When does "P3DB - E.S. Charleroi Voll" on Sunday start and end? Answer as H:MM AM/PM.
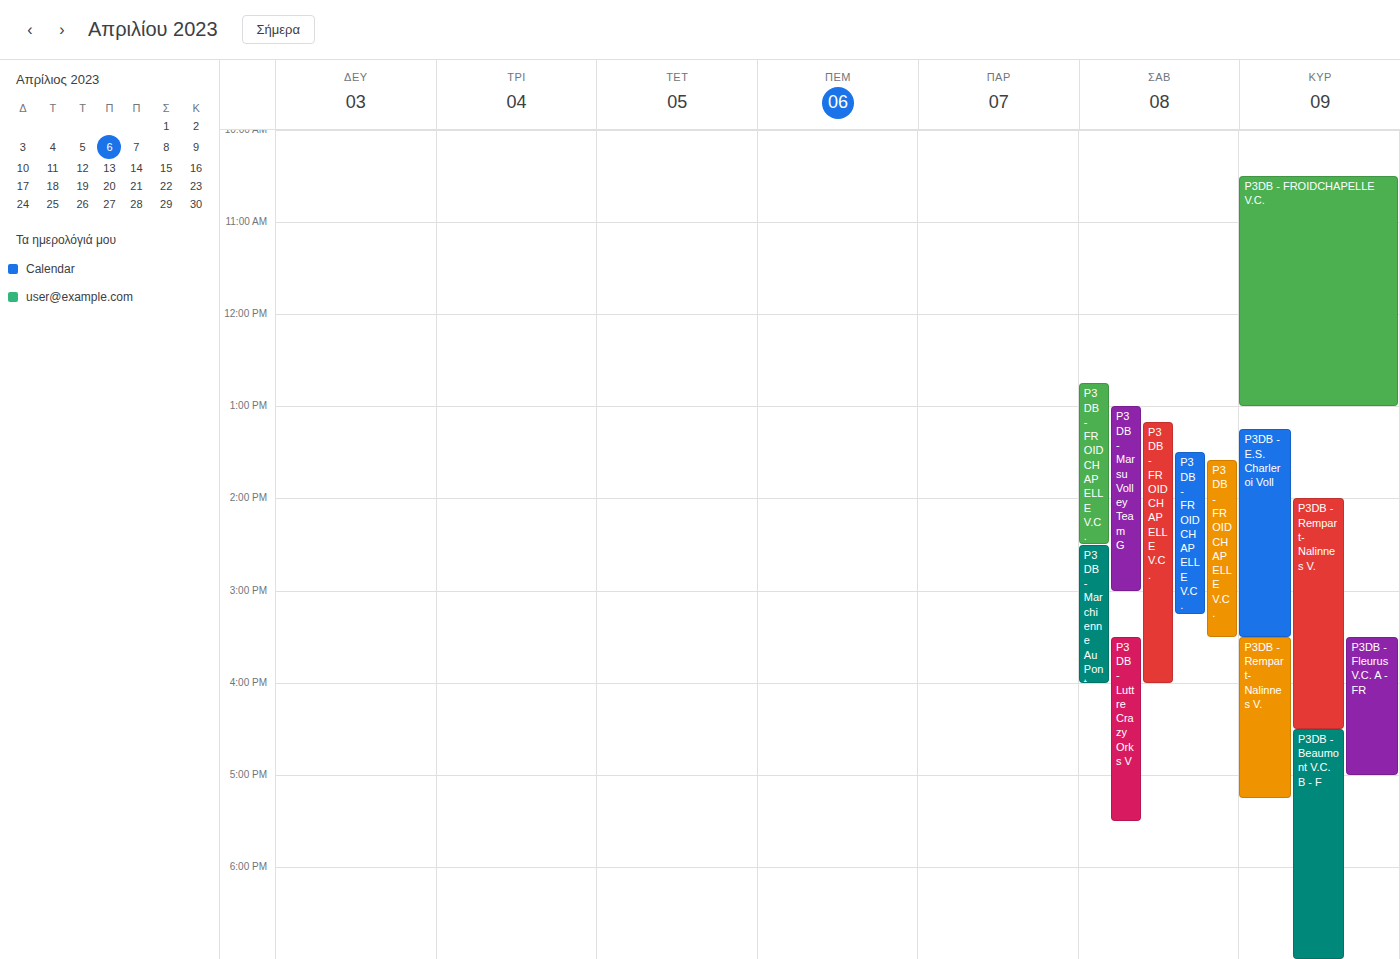
1:15 PM to 3:30 PM